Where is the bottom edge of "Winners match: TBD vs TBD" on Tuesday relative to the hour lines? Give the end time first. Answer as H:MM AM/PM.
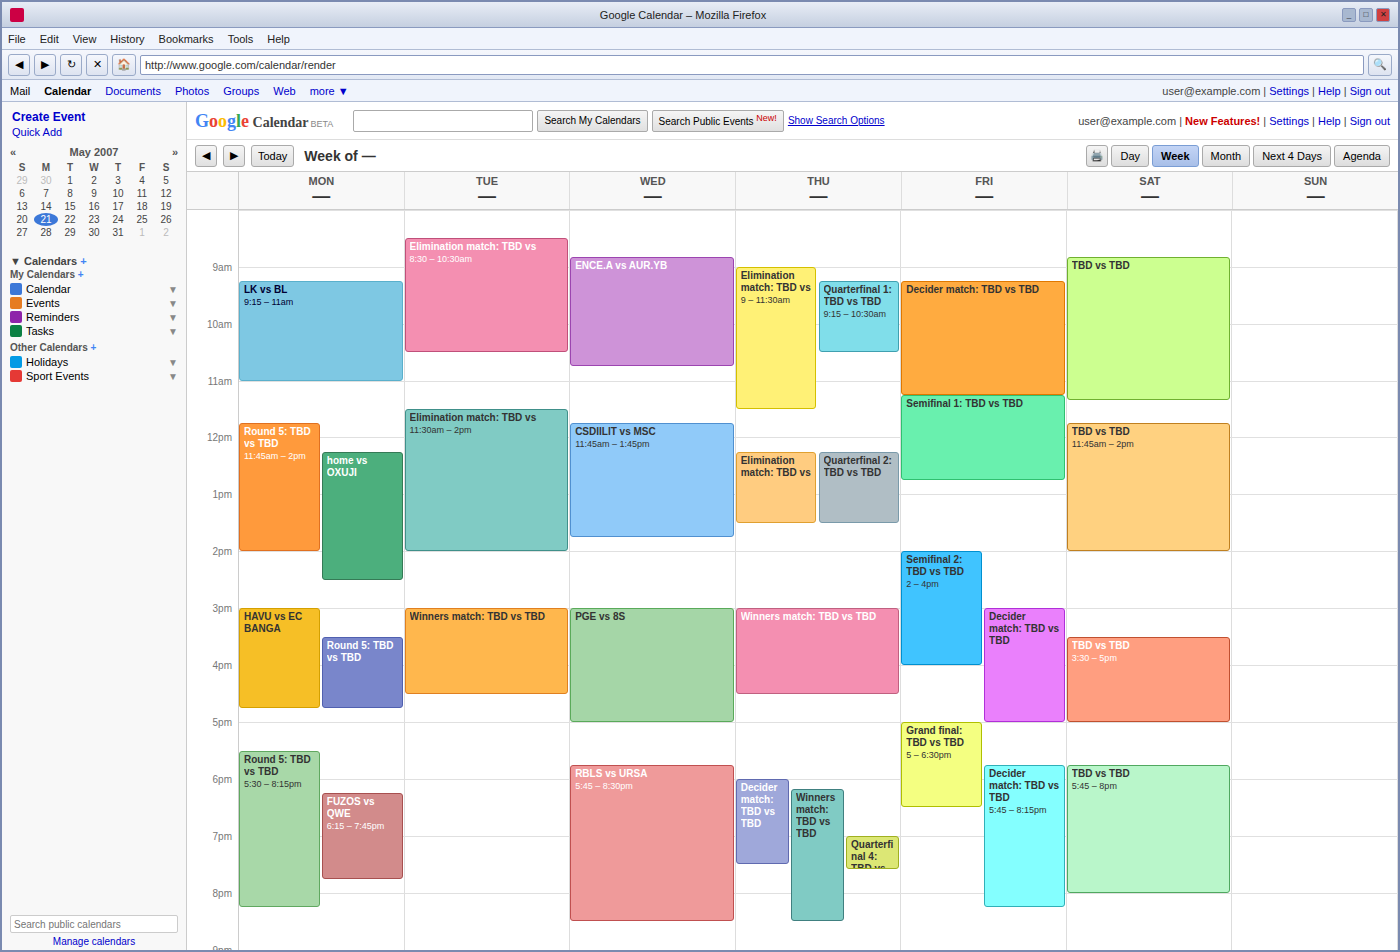
4:30 PM -- halfway between the 4 PM and 5 PM lines.